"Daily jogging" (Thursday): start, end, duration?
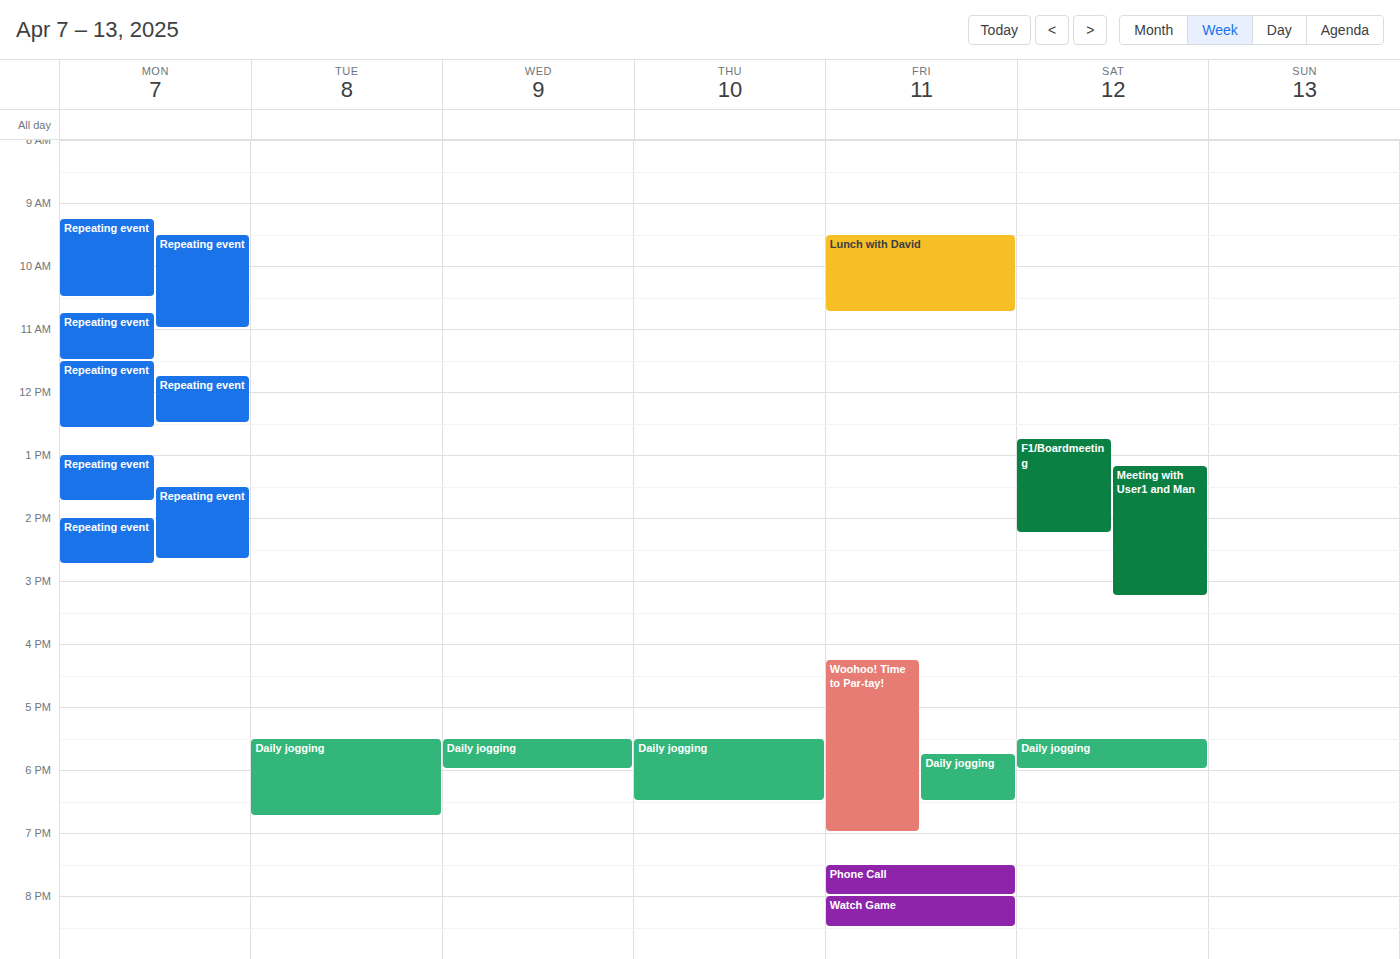
5:30 PM to 6:30 PM, 1 hour